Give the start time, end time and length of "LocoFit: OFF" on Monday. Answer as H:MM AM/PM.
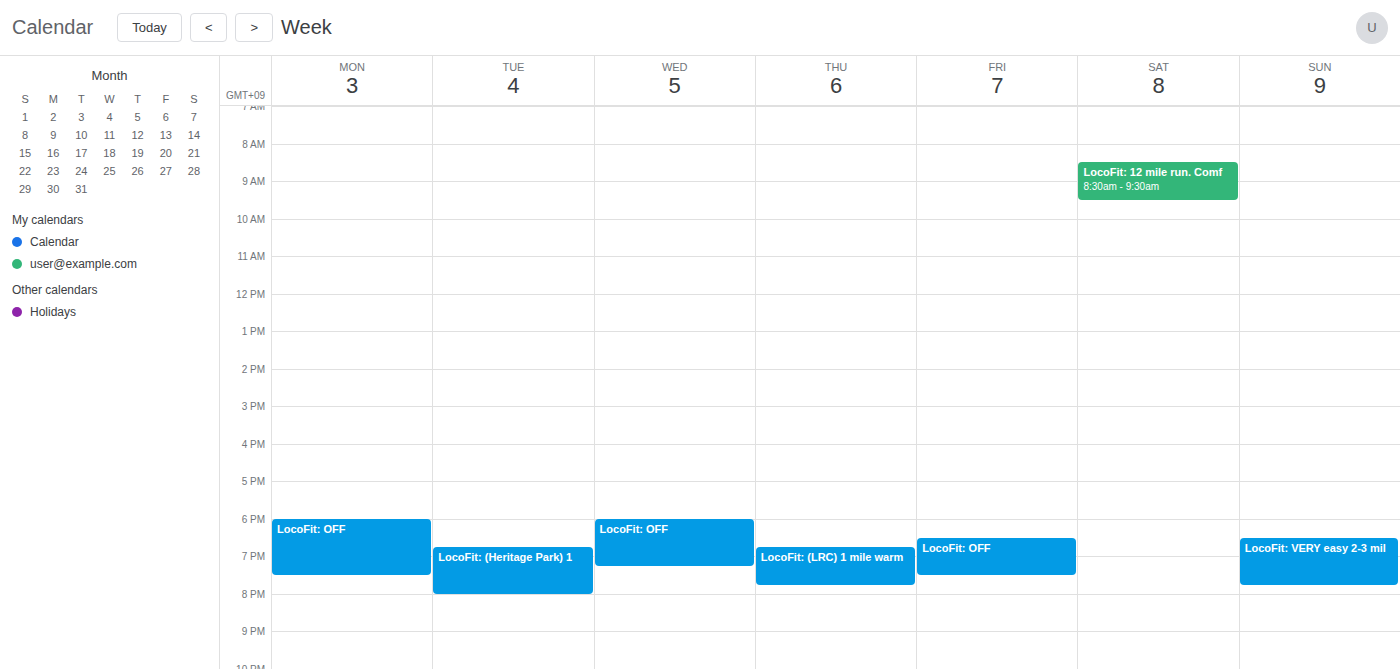
6:00 PM to 7:30 PM, 1 hour 30 minutes